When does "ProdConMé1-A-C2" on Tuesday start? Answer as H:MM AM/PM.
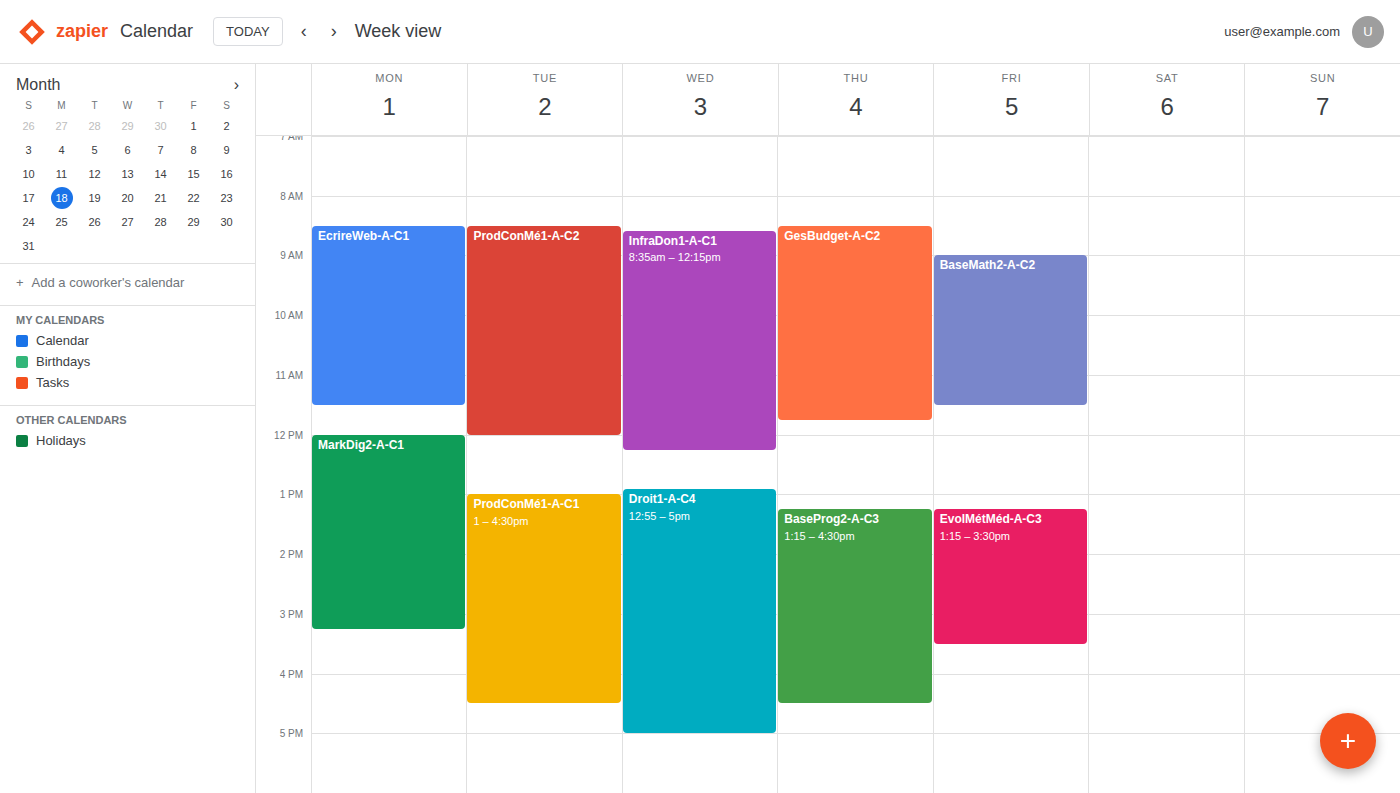
8:30 AM